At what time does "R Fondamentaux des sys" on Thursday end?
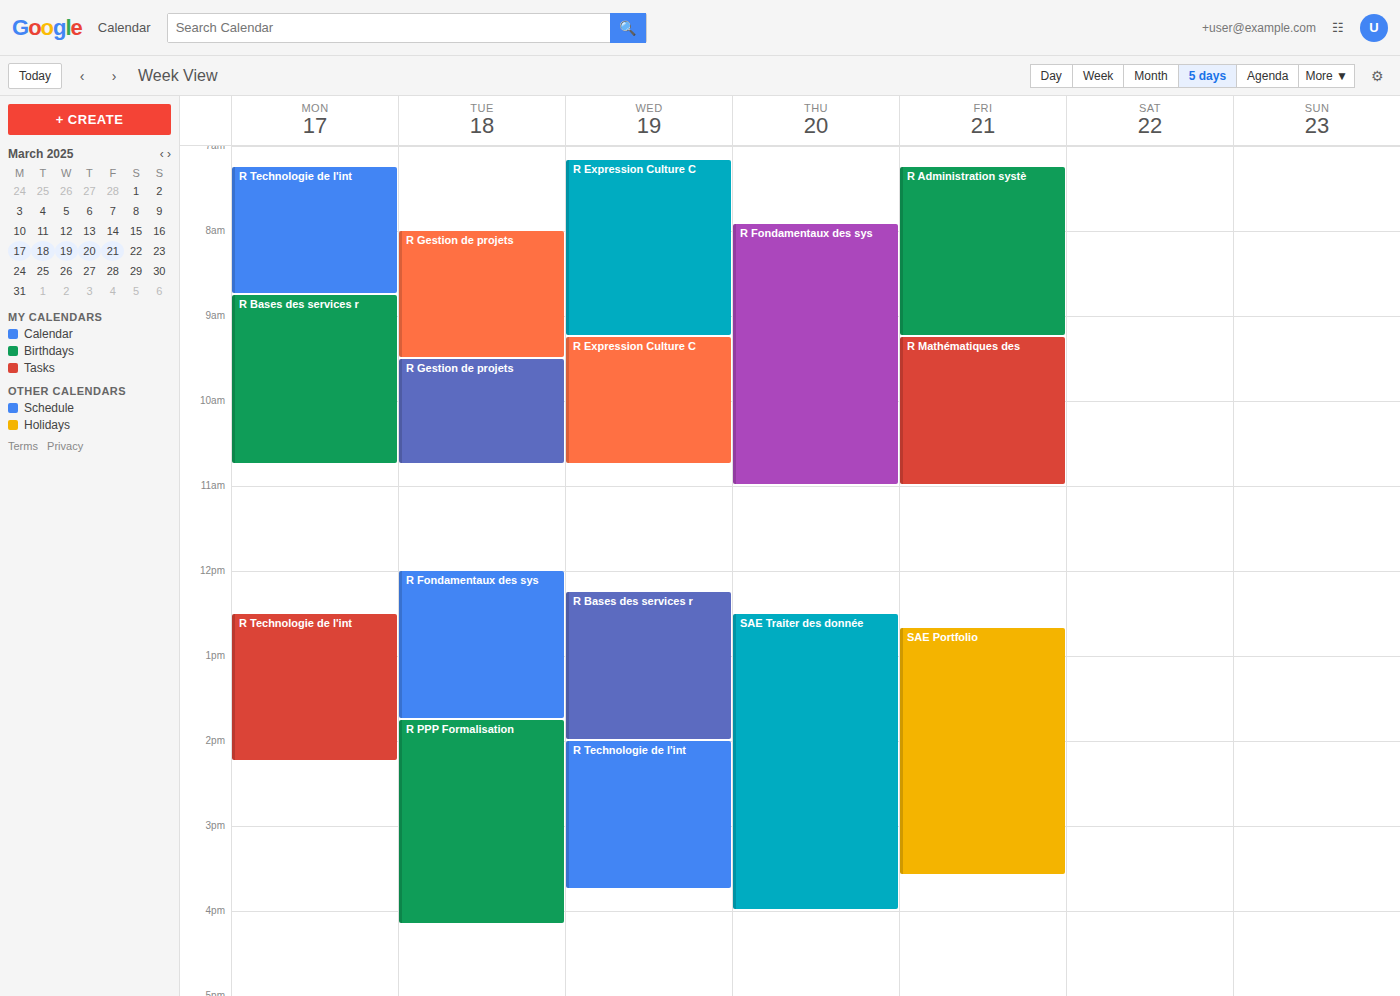
11:00 AM